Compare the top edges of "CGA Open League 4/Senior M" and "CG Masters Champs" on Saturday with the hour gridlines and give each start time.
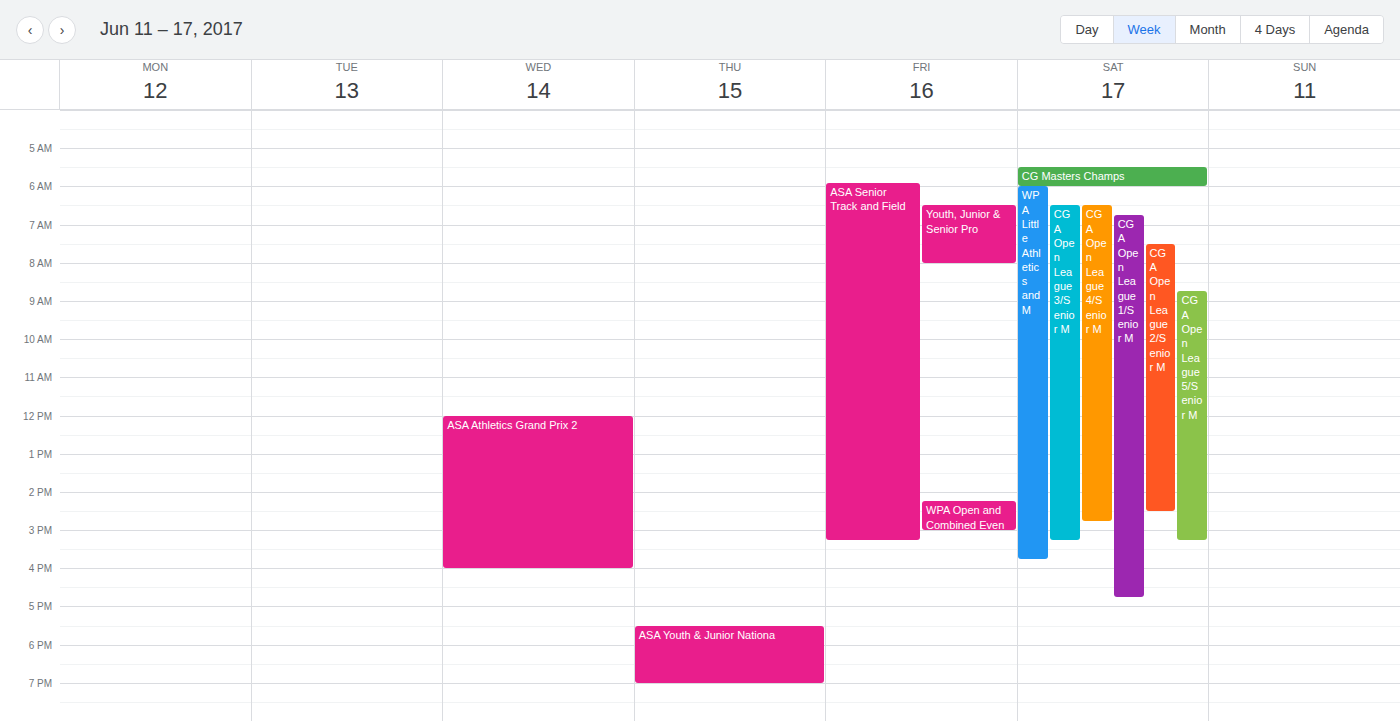
"CGA Open League 4/Senior M": 06:30, halfway between the 06:00 and 07:00 lines. "CG Masters Champs": 05:30, halfway between the 05:00 and 06:00 lines.